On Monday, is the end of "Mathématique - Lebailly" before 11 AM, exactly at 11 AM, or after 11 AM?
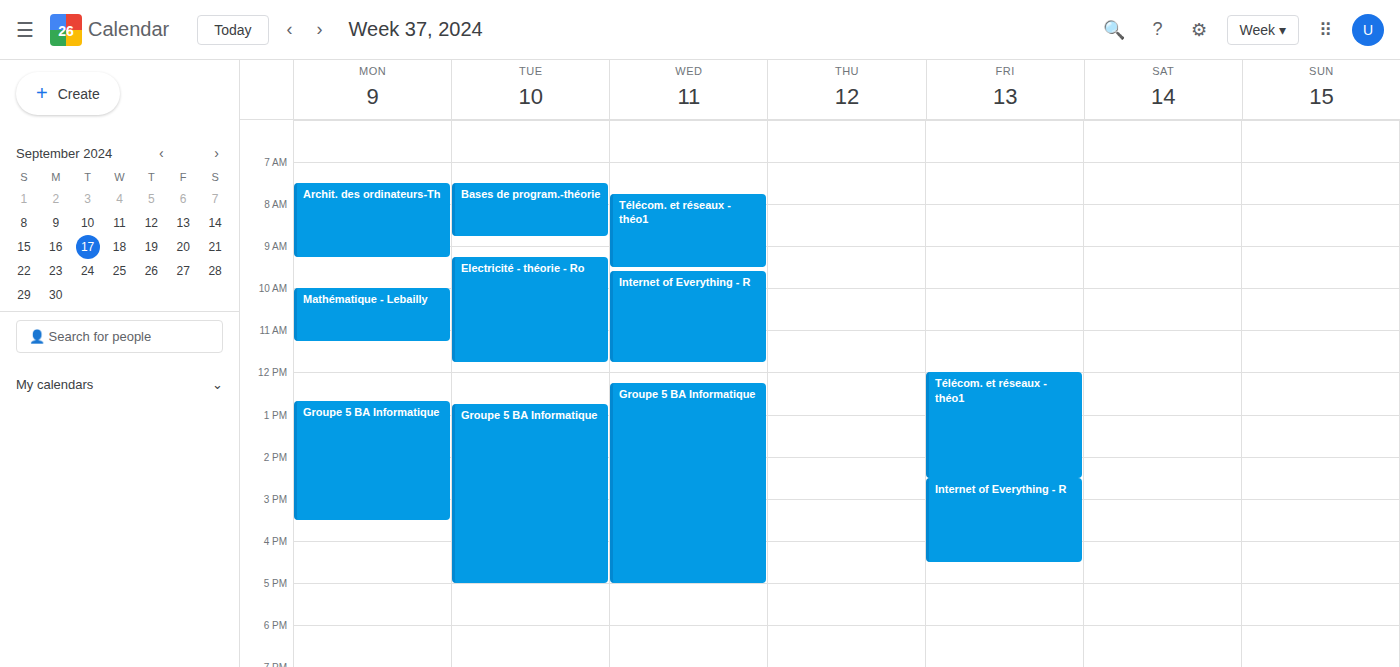
11:15 AM -- after 11 AM, 15 minutes below the 11 AM line.